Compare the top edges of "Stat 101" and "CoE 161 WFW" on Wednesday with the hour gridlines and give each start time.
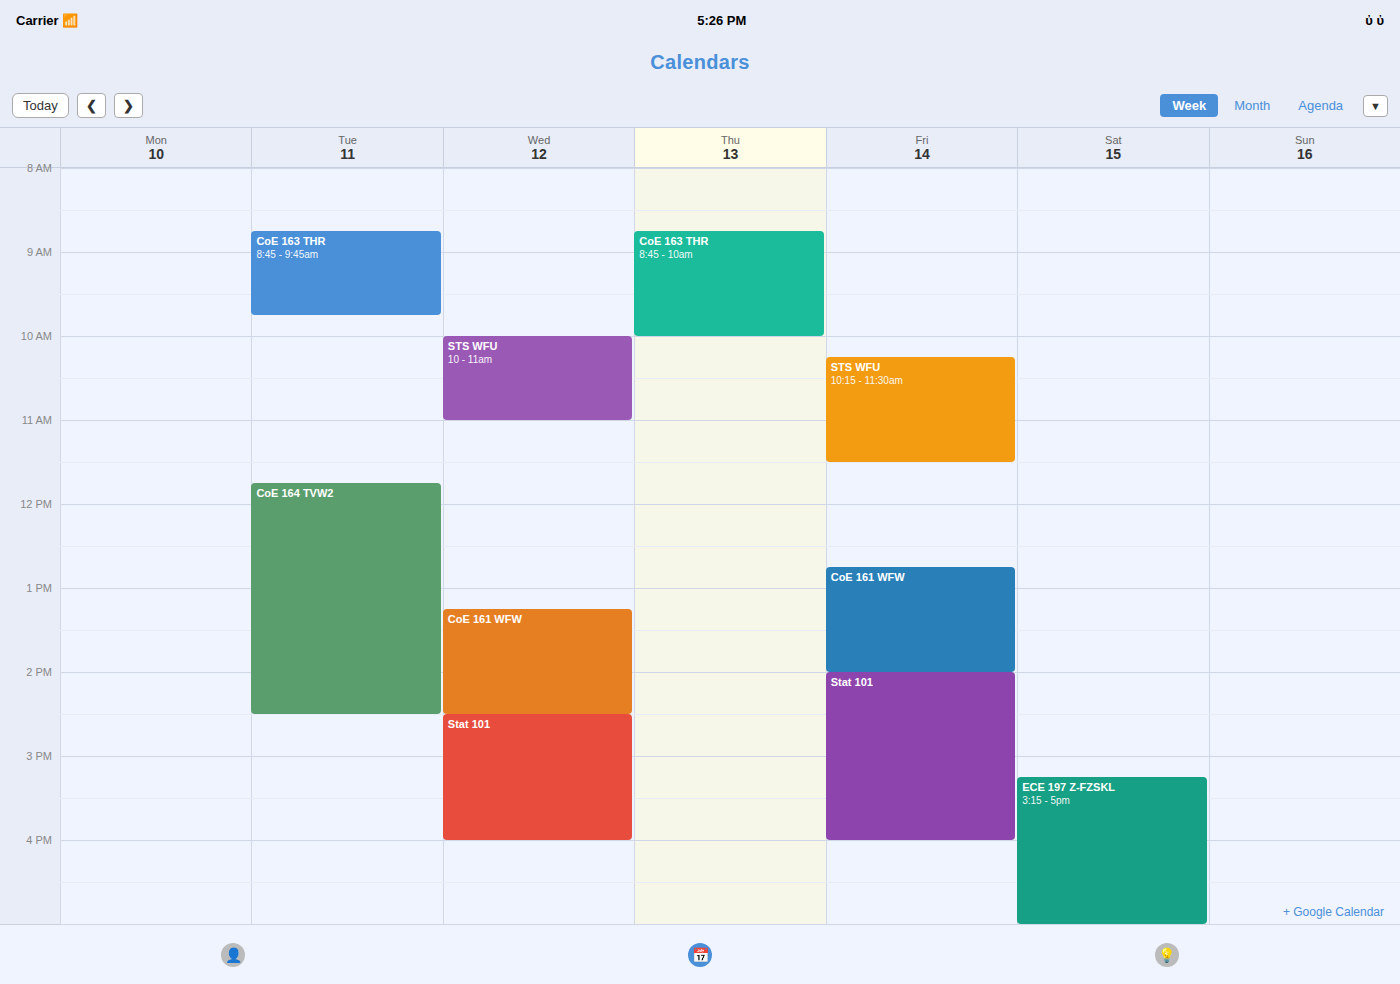
"Stat 101": 2:30 PM, halfway between the 2 PM and 3 PM lines. "CoE 161 WFW": 1:15 PM, neither: a quarter of the way from the 1 PM line to the 2 PM line.